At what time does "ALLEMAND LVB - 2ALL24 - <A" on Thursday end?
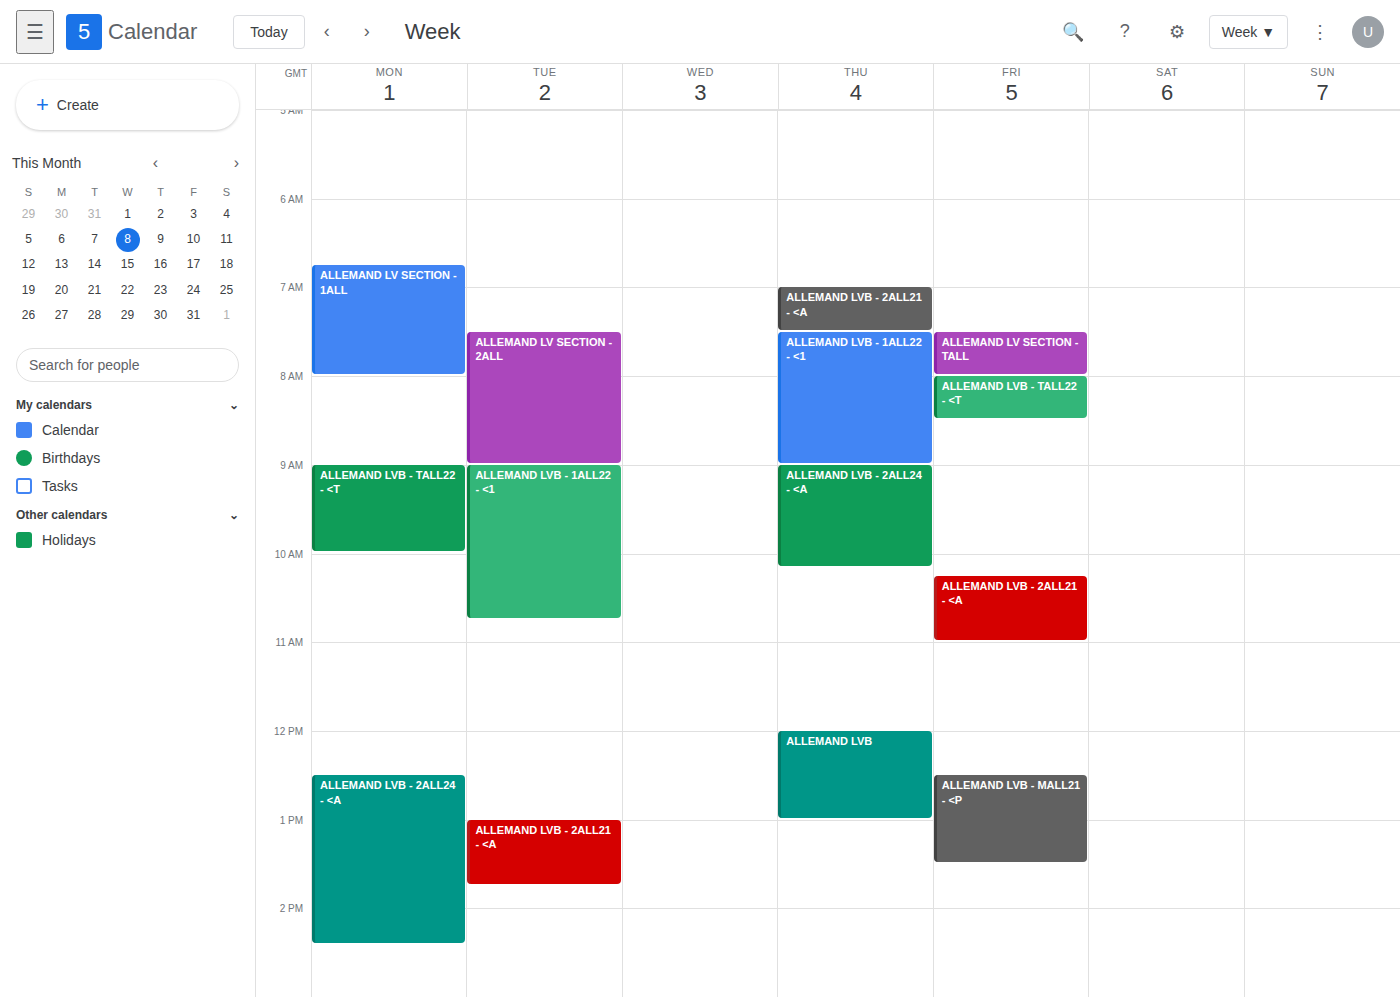
10:10 AM